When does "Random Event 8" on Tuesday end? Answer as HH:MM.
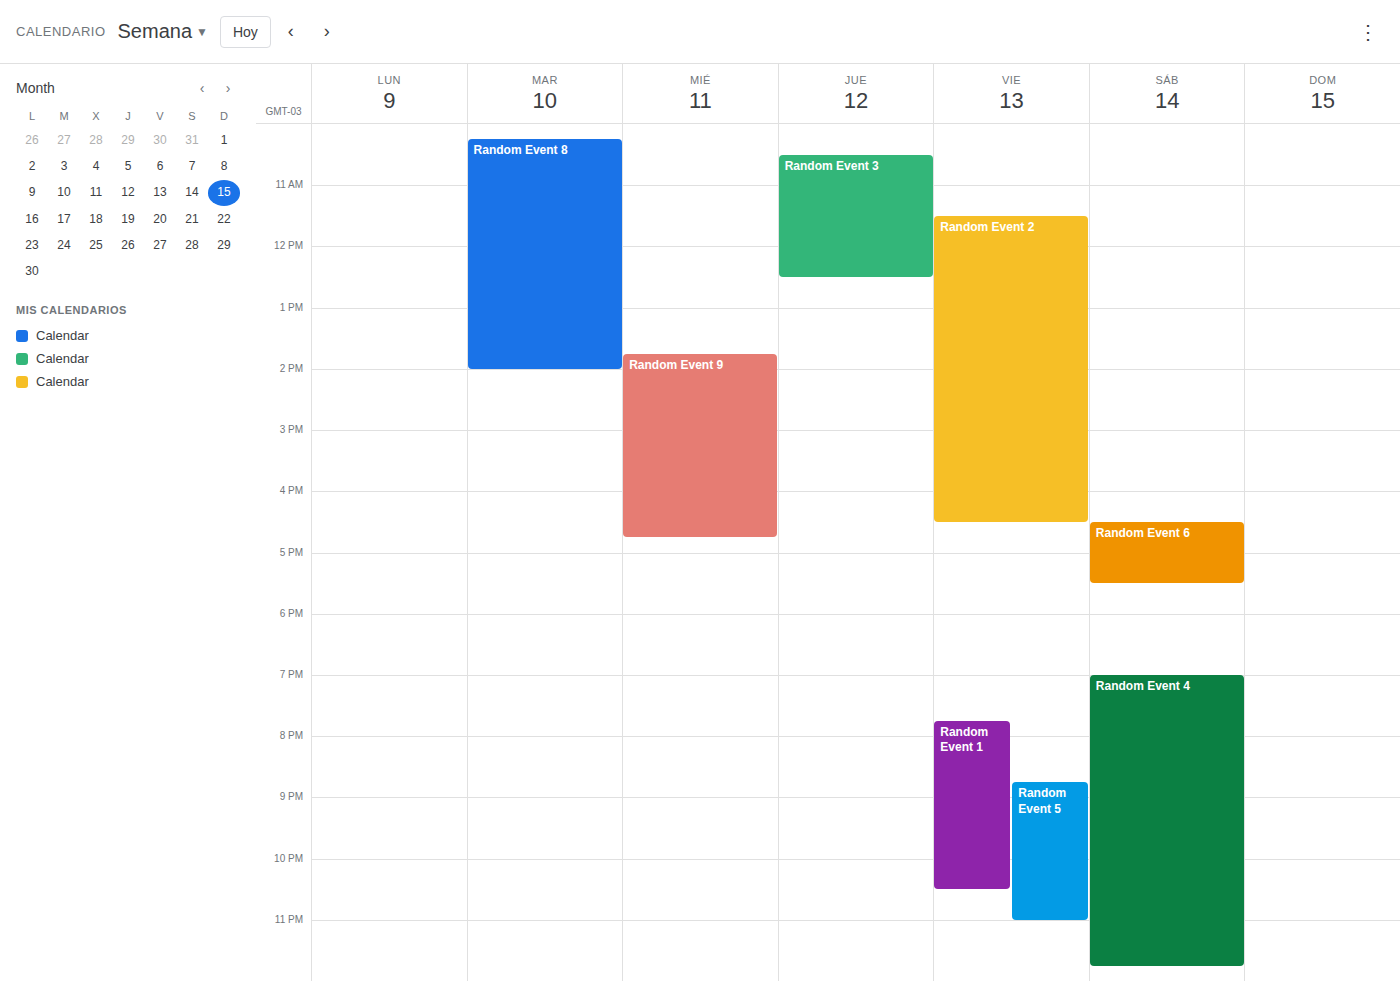
14:00